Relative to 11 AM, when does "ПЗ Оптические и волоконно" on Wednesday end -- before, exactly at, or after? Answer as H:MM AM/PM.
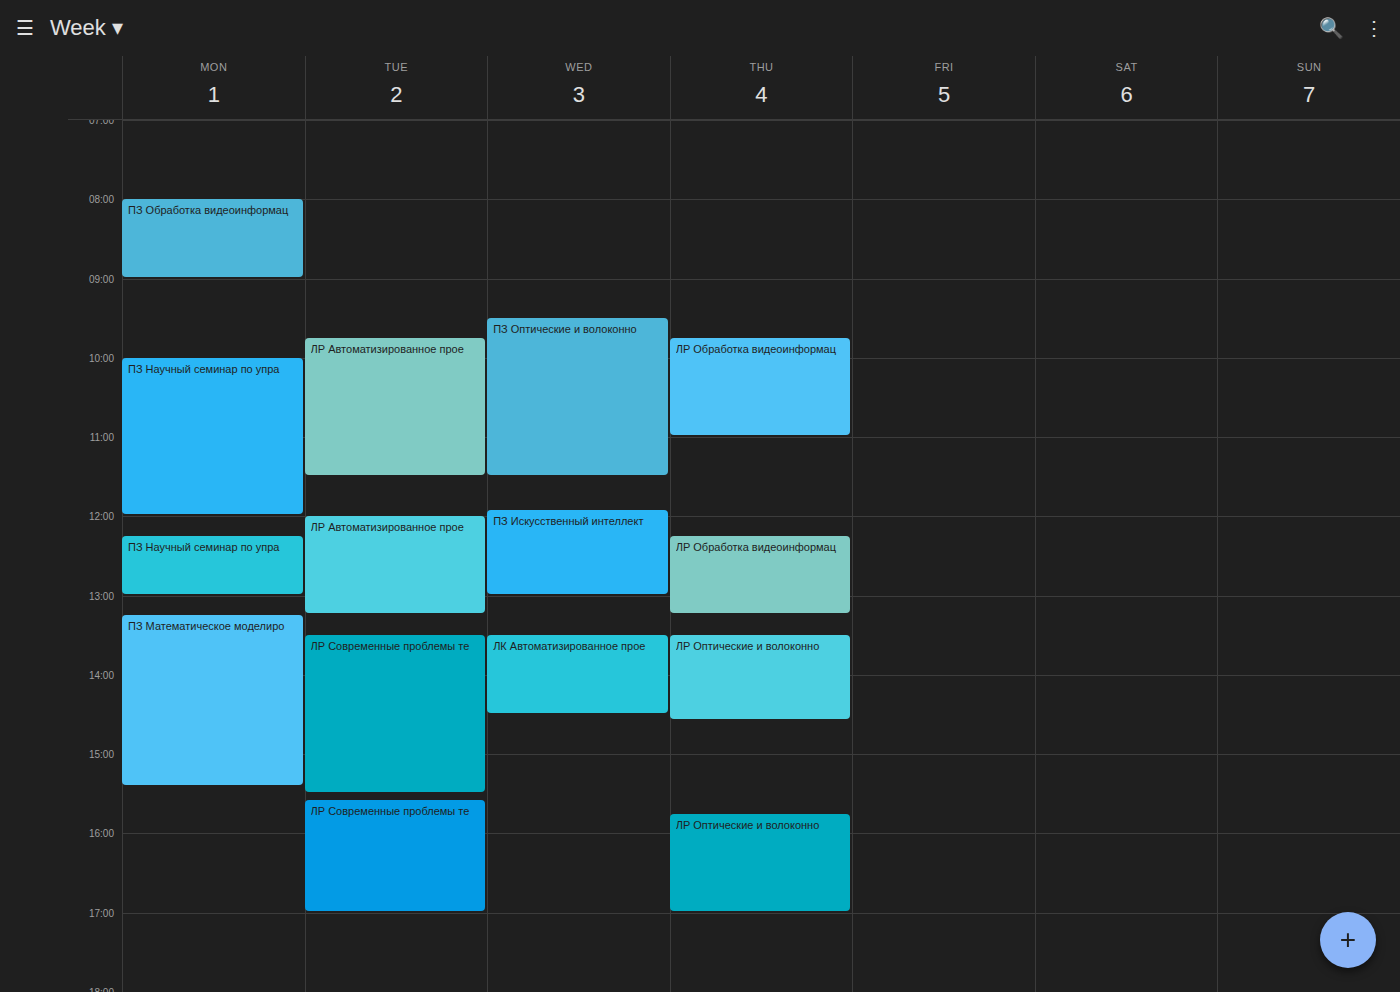
11:30 AM -- after 11 AM, 30 minutes below the 11 AM line.